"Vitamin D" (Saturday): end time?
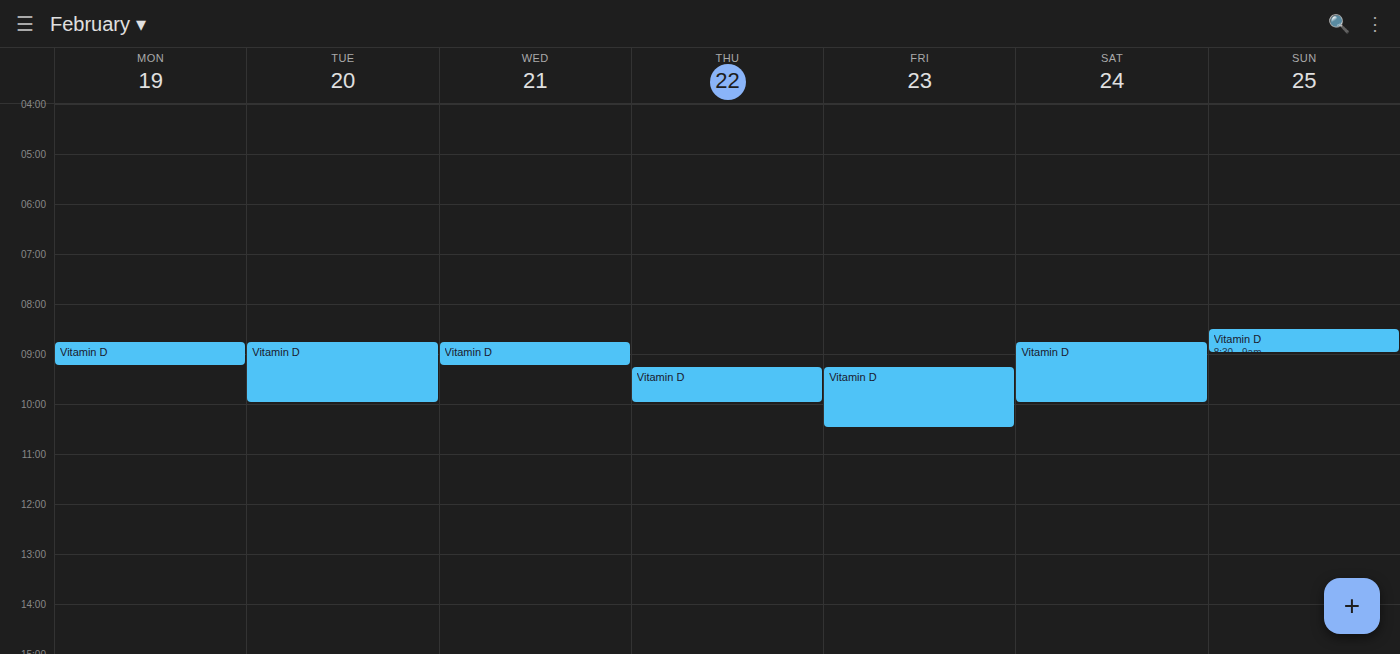
10:00